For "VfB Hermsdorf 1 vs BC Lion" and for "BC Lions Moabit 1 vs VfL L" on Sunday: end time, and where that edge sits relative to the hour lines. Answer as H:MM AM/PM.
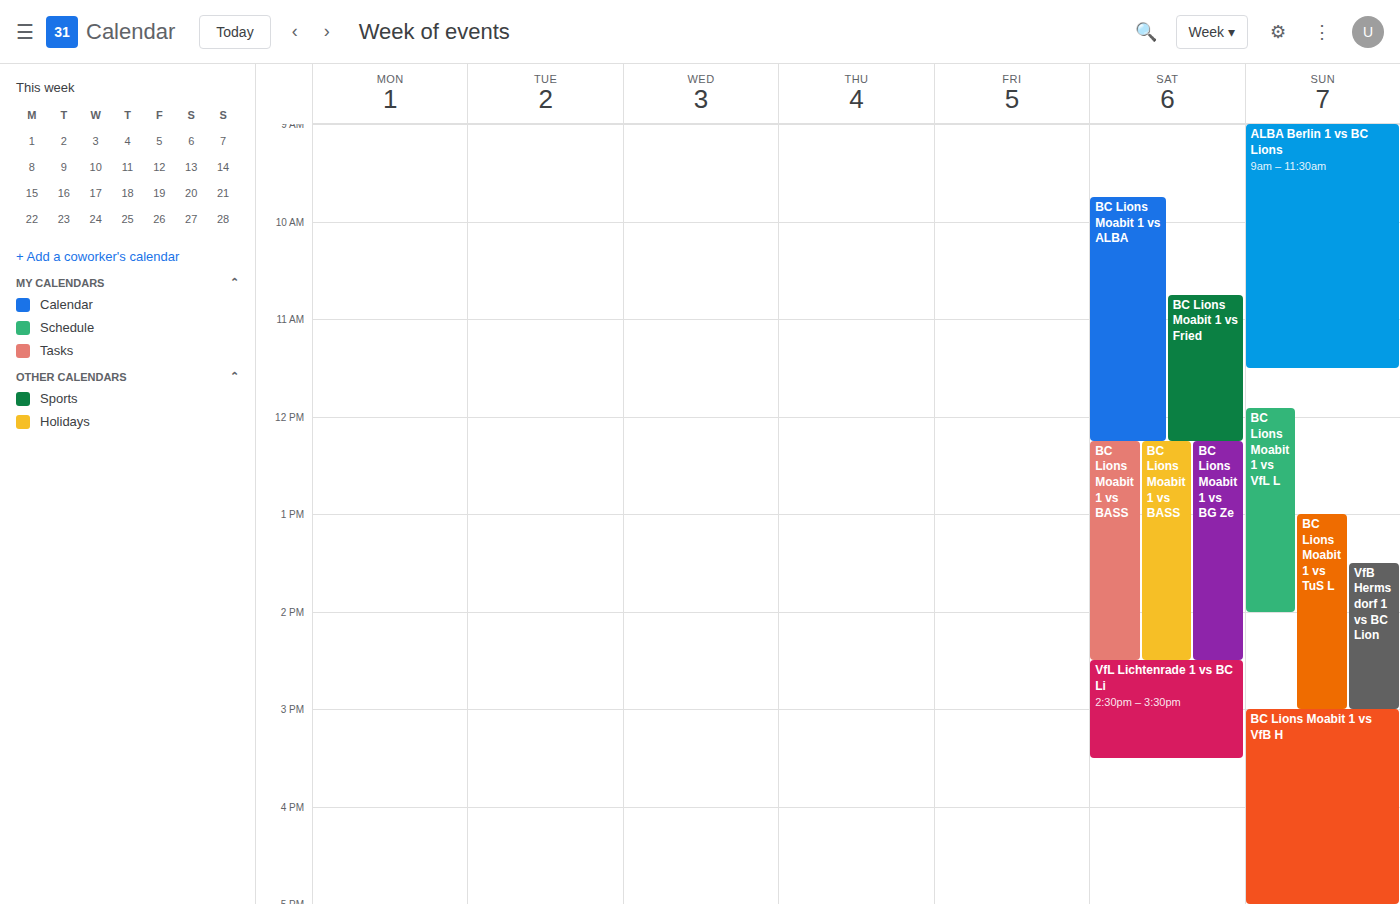
"VfB Hermsdorf 1 vs BC Lion": 3:00 PM, exactly on the 3 PM line. "BC Lions Moabit 1 vs VfL L": 2:00 PM, exactly on the 2 PM line.